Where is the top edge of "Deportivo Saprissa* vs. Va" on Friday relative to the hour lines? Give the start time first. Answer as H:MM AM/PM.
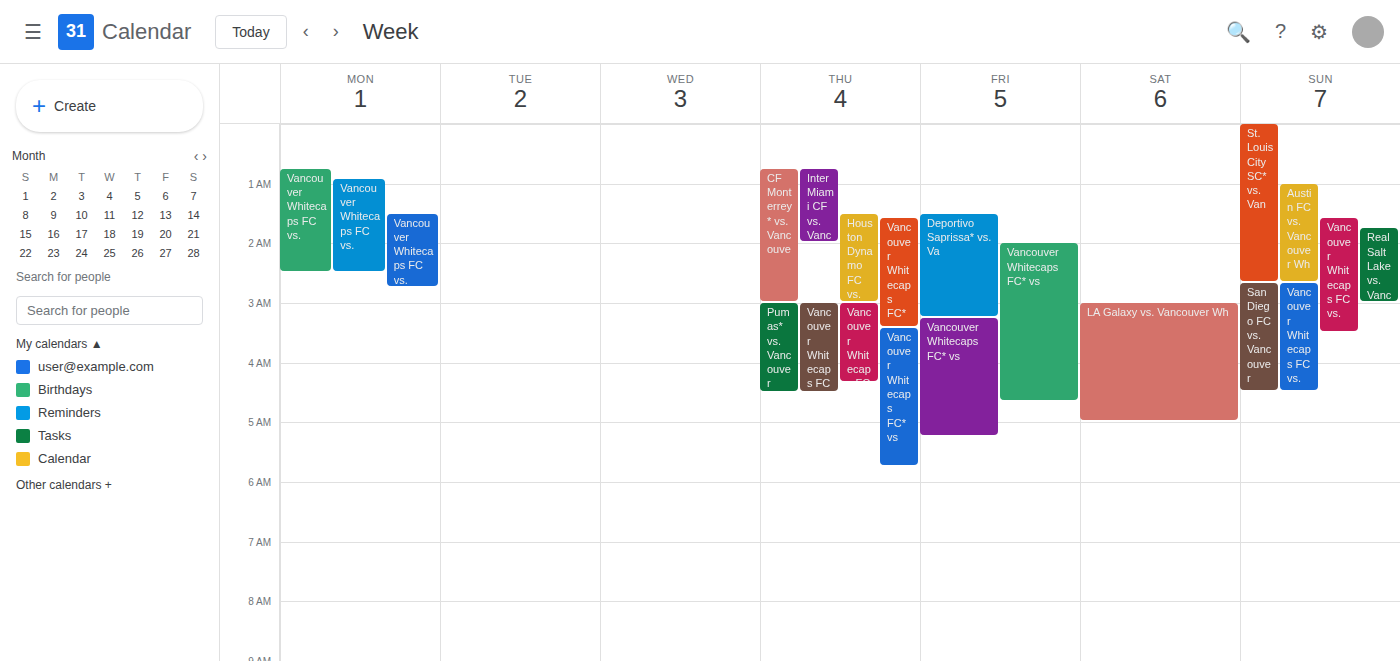
1:30 AM -- halfway between the 1 AM and 2 AM lines.